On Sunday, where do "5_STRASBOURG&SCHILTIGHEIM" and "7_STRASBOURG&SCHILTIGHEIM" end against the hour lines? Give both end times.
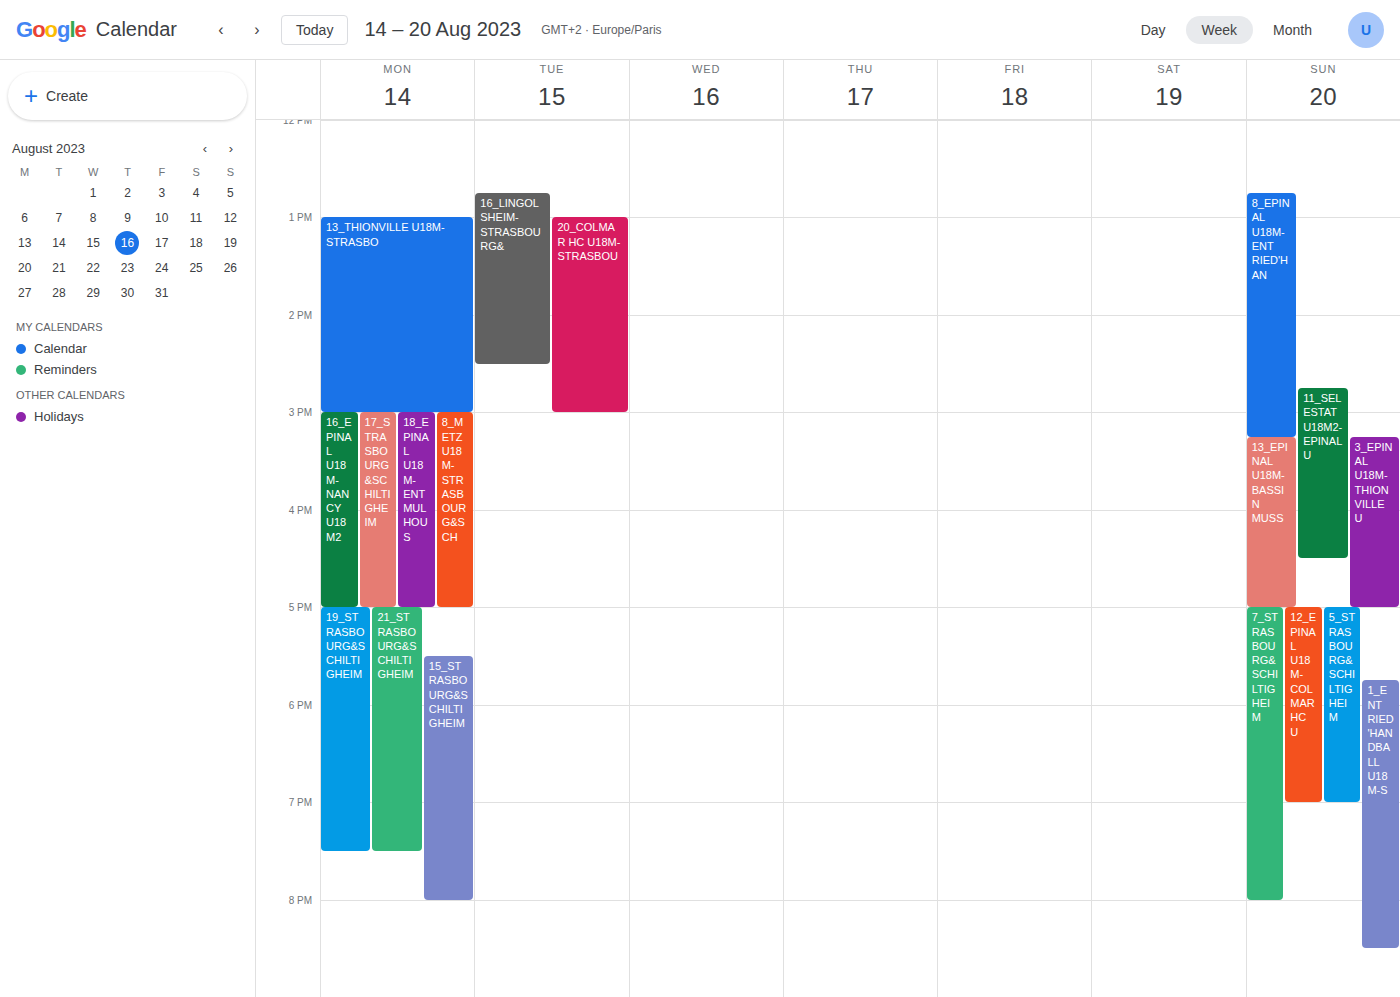
"5_STRASBOURG&SCHILTIGHEIM": 7:00 PM, exactly on the 7 PM line. "7_STRASBOURG&SCHILTIGHEIM": 8:00 PM, exactly on the 8 PM line.